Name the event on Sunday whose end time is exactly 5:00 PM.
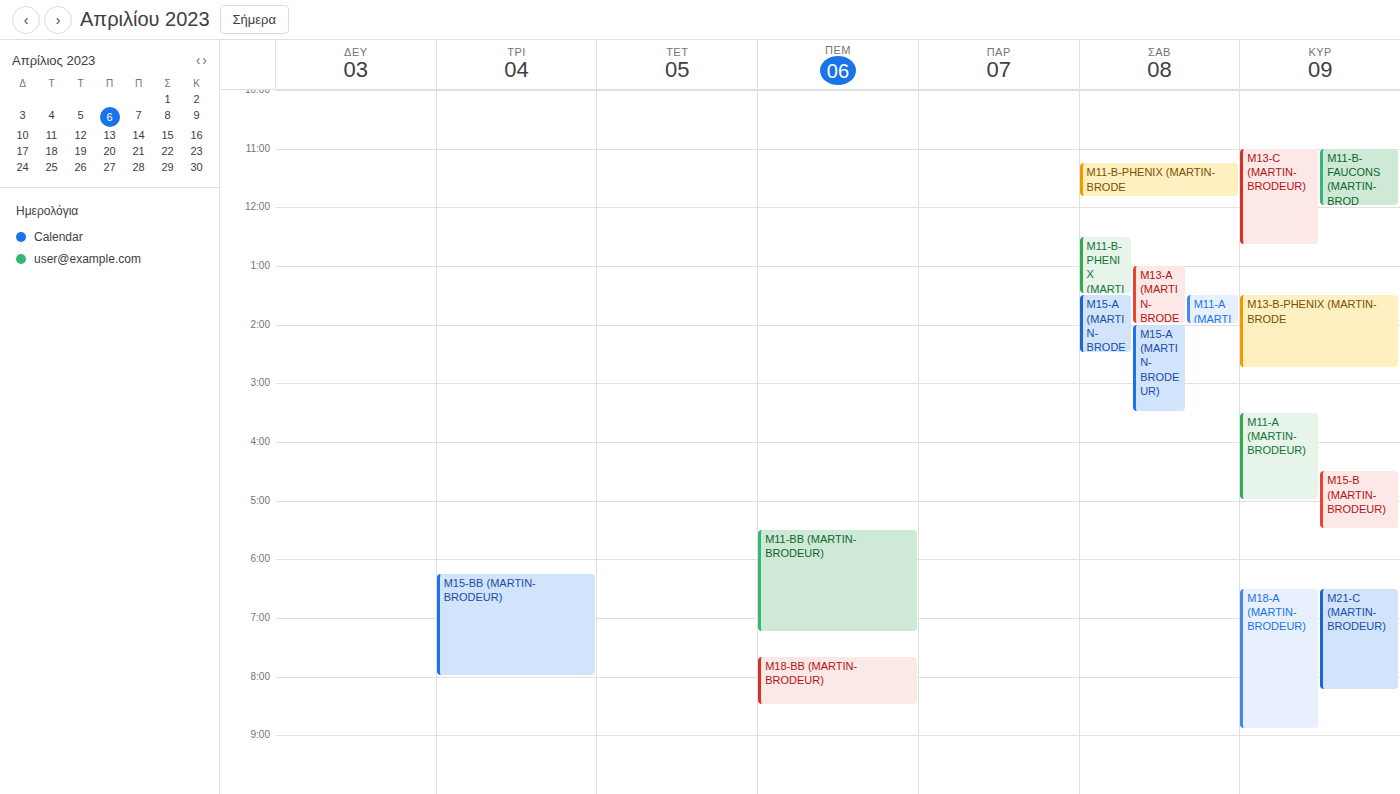
"M11-A (MARTIN-BRODEUR)"